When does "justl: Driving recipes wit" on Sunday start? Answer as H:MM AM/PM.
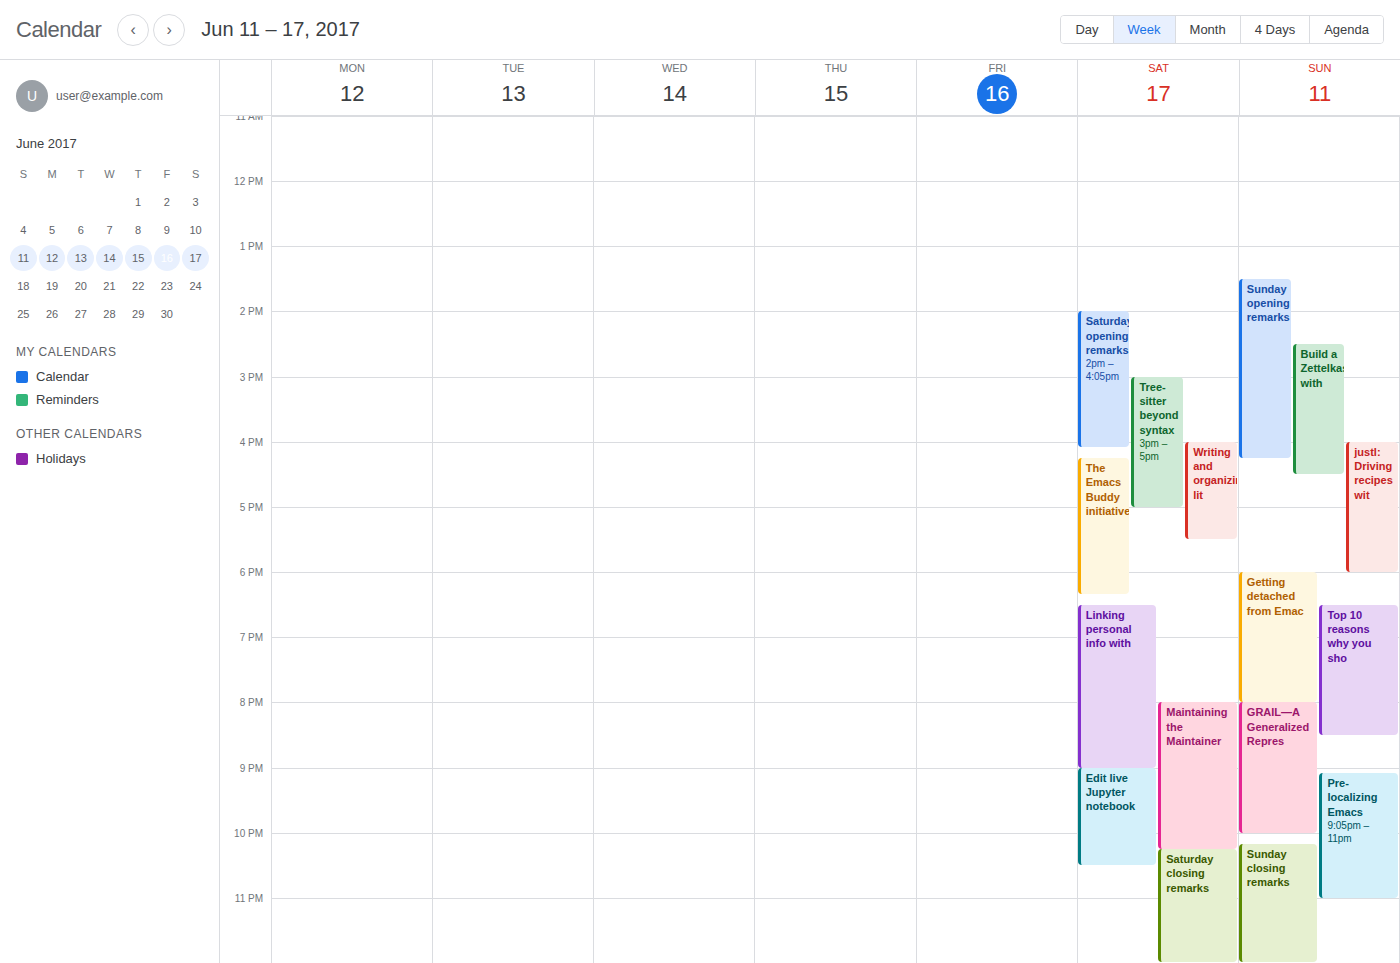
4:00 PM